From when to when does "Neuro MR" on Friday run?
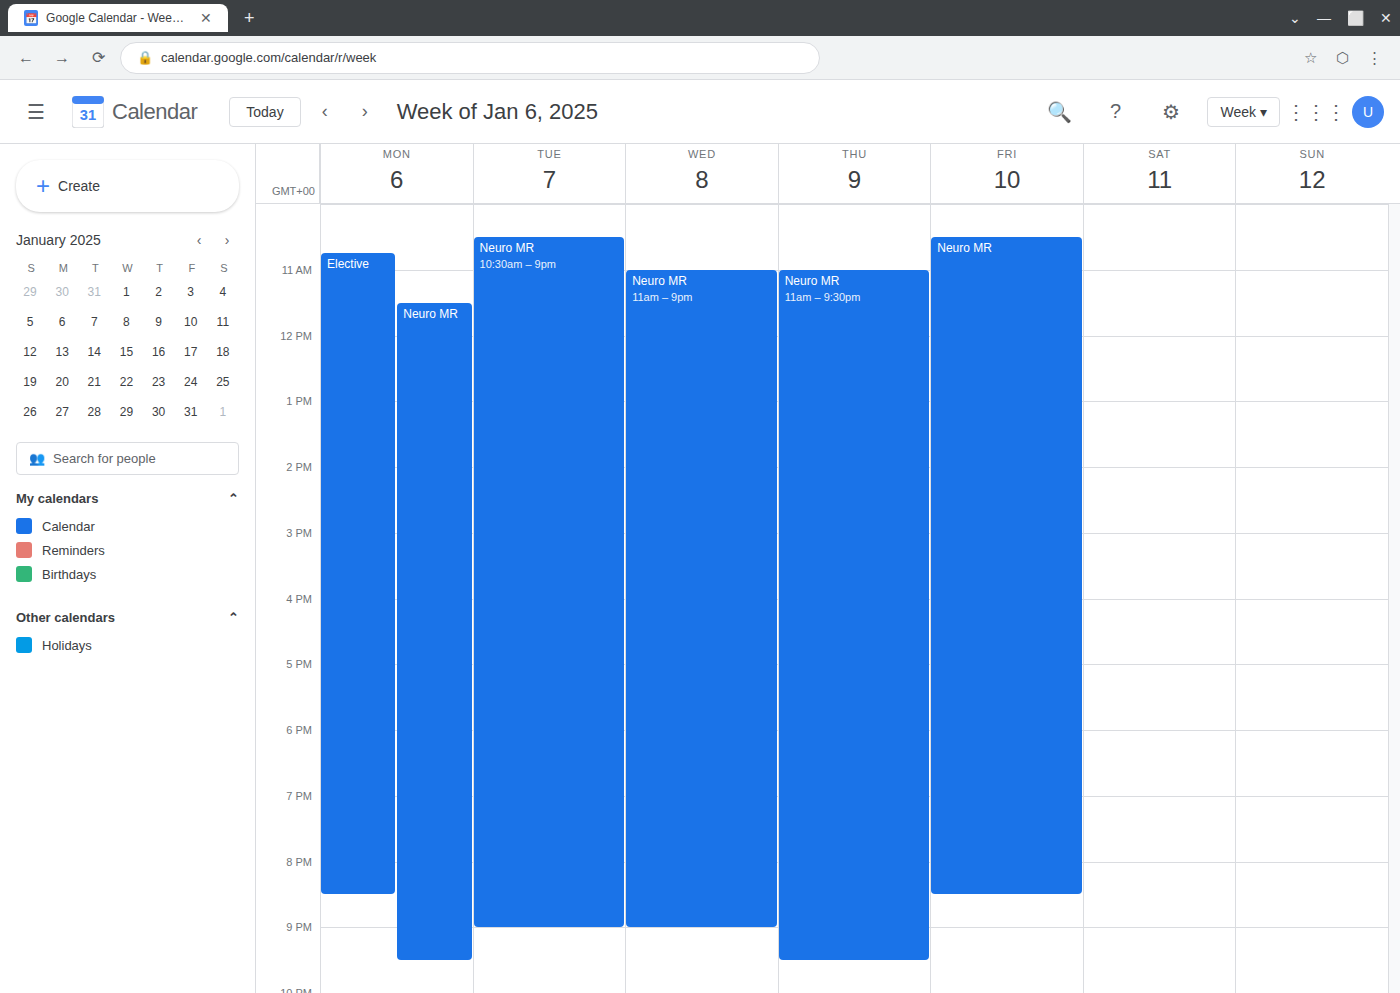
10:30 AM to 8:30 PM